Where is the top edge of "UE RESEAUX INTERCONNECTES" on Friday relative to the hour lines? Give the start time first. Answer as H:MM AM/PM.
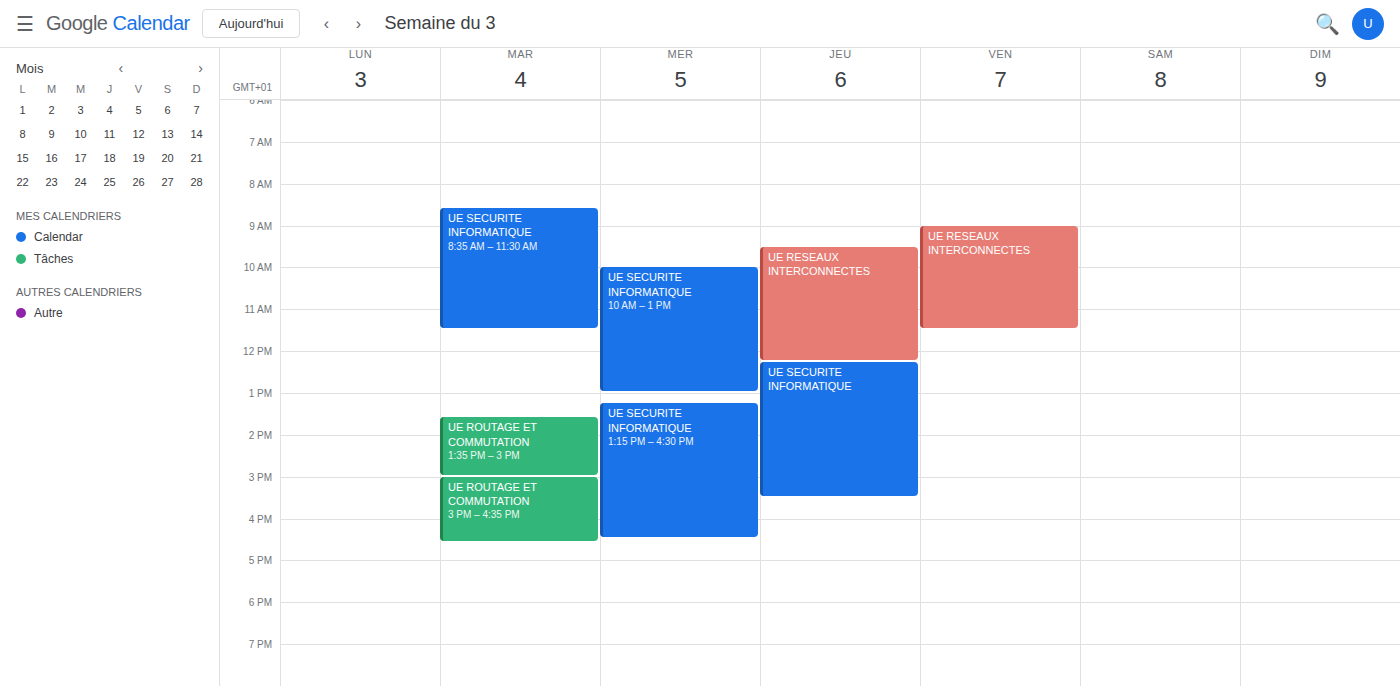
9:00 AM -- exactly on the 9 AM line.